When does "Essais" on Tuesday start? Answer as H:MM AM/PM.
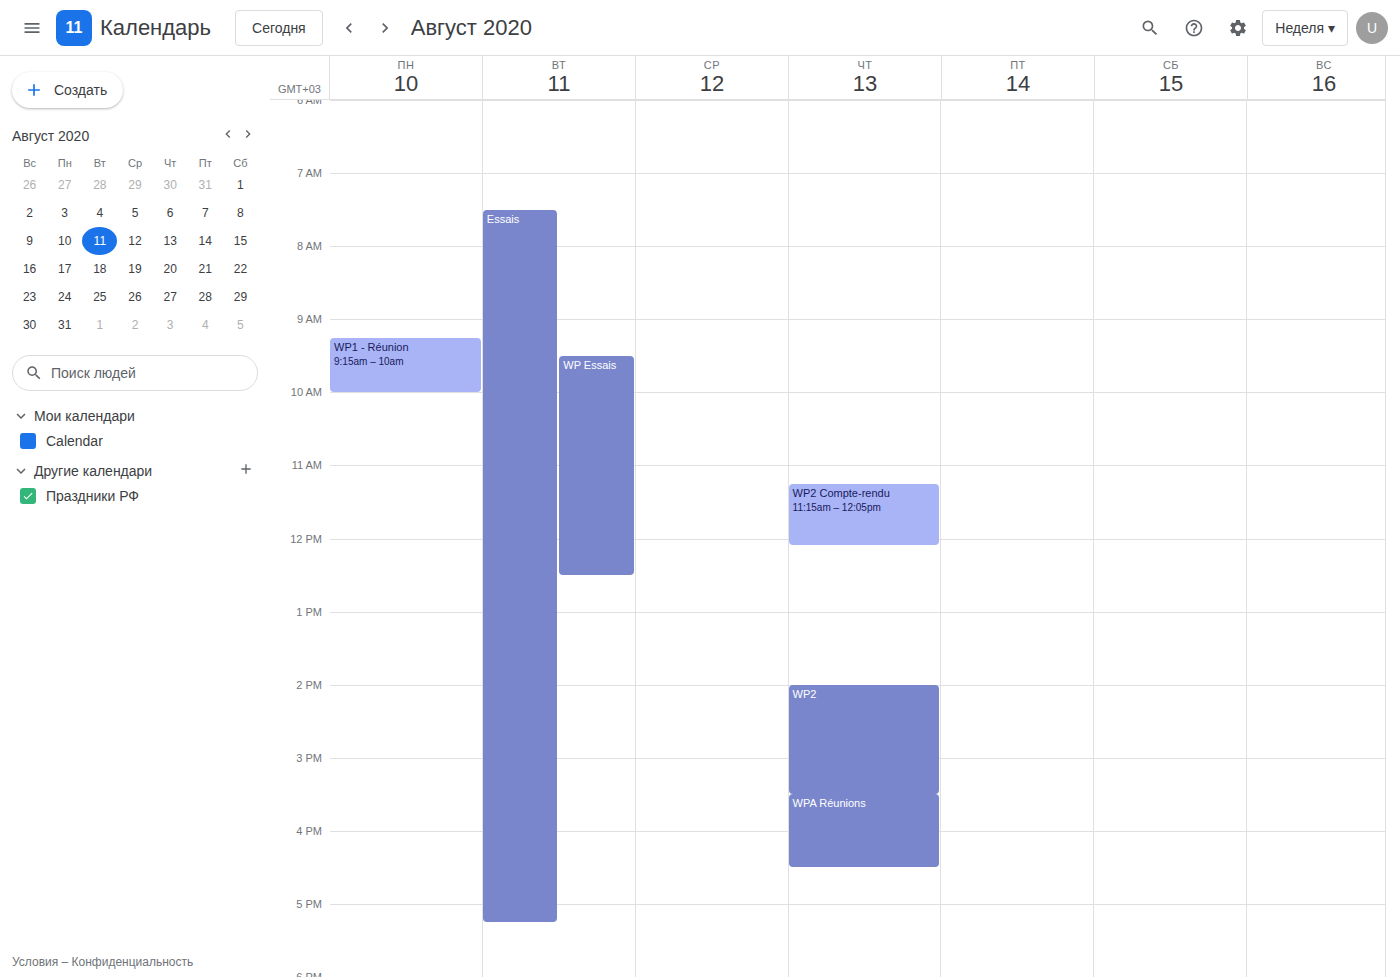
7:30 AM